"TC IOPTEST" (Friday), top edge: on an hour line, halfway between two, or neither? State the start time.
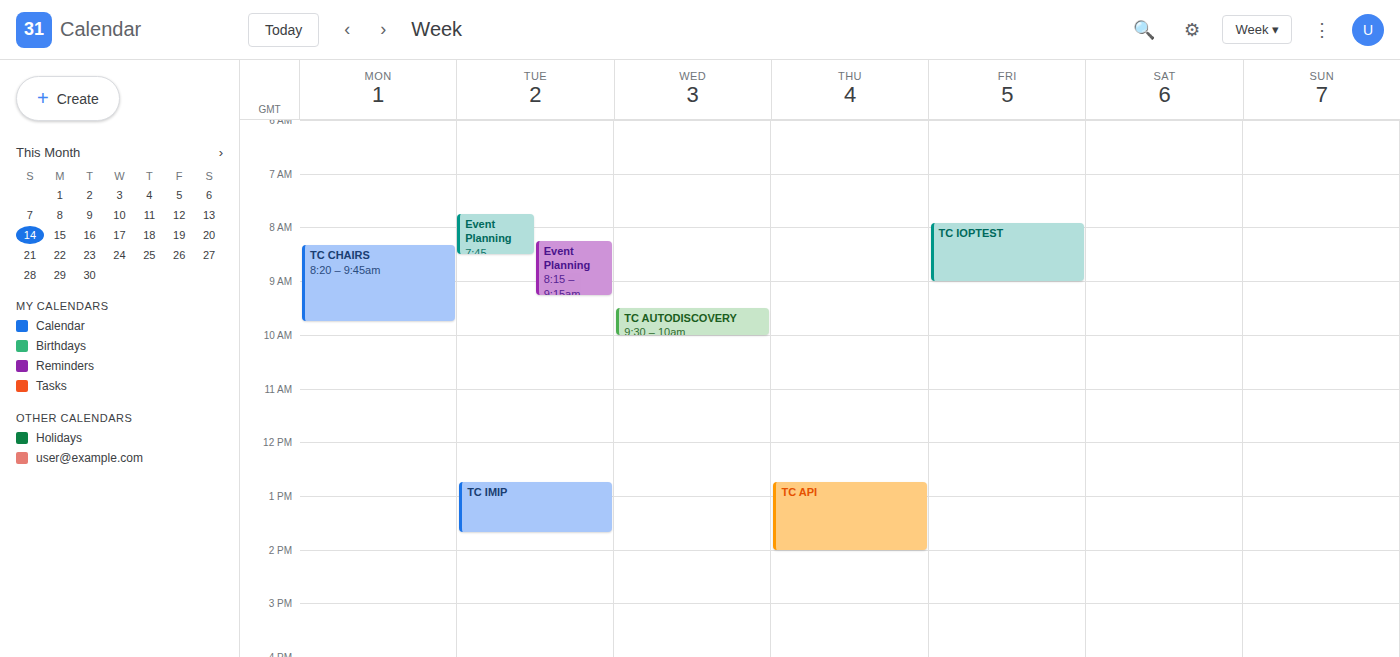
7:55 AM -- neither: 55 minutes below the 7 AM line and 5 minutes above the 8 AM line.